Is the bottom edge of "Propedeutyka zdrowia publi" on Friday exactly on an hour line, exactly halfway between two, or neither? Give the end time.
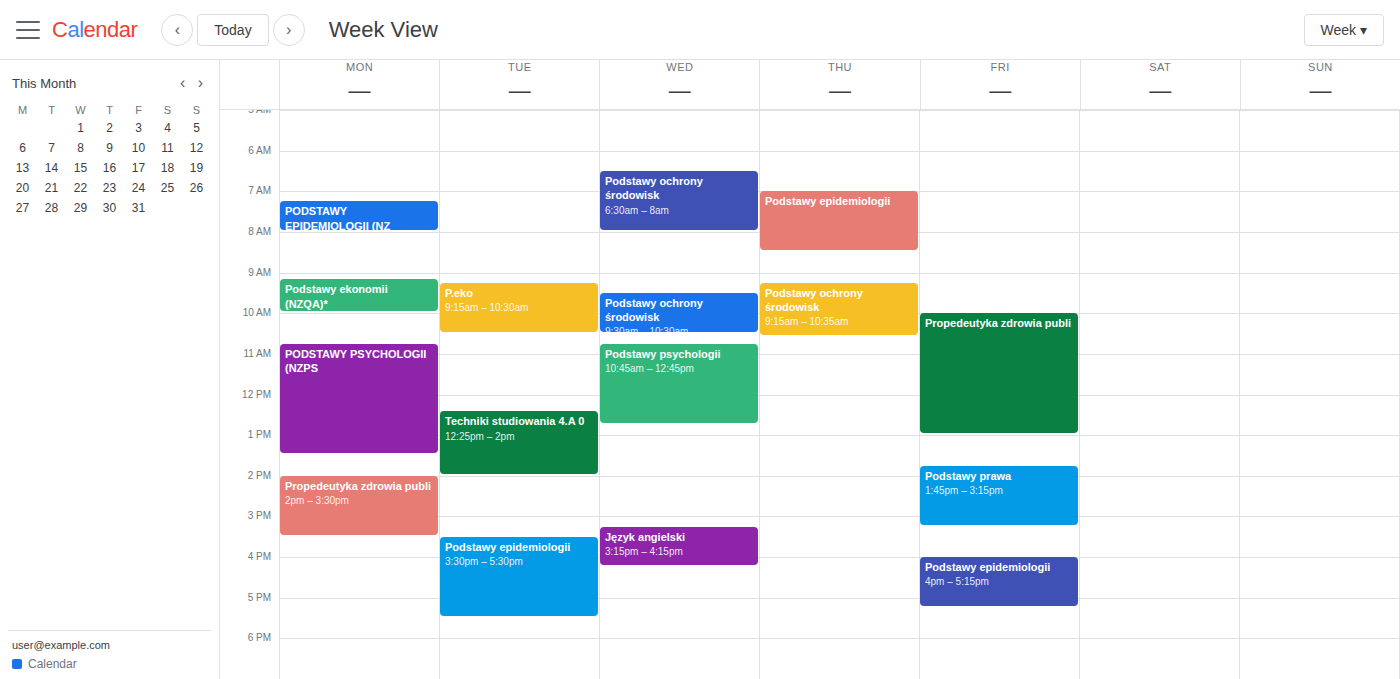
1:00 PM -- exactly on the 1 PM line.